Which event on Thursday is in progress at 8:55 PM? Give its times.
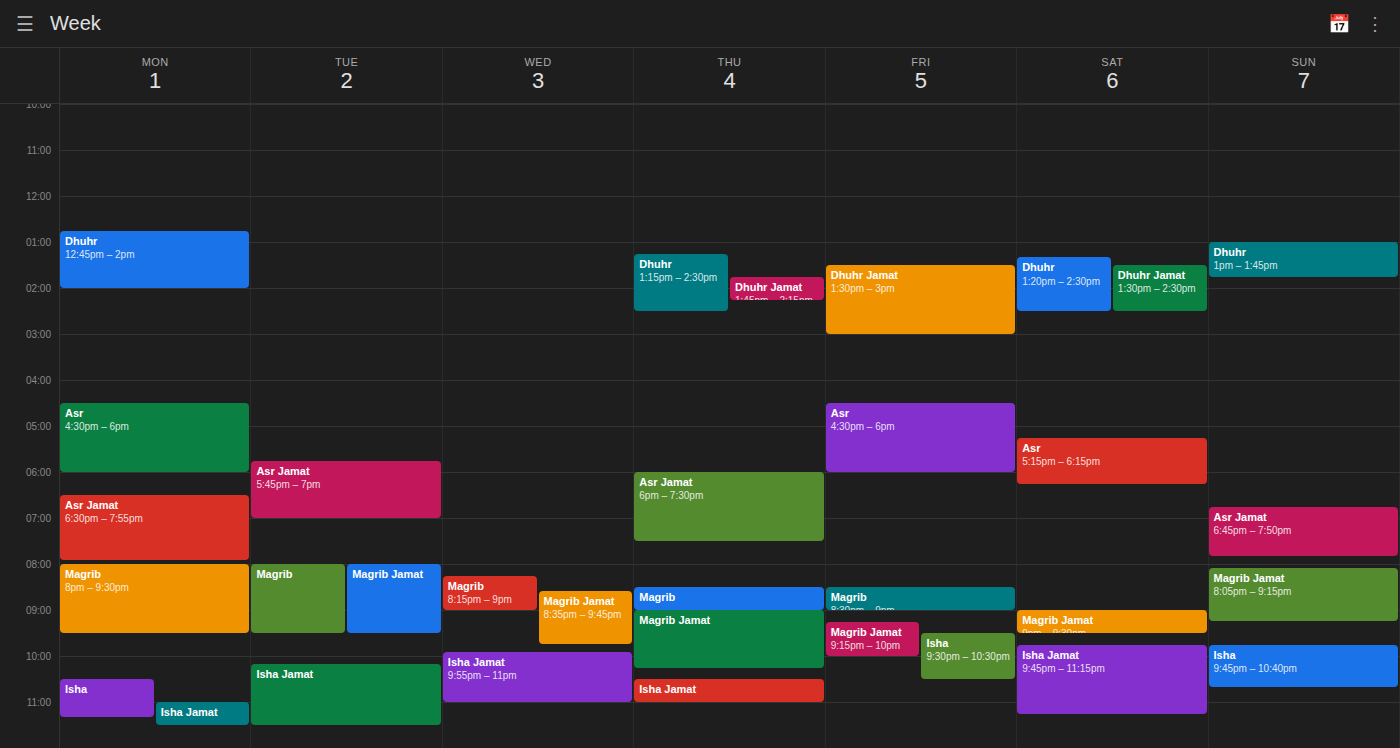
"Magrib", 8:30 PM to 9:00 PM